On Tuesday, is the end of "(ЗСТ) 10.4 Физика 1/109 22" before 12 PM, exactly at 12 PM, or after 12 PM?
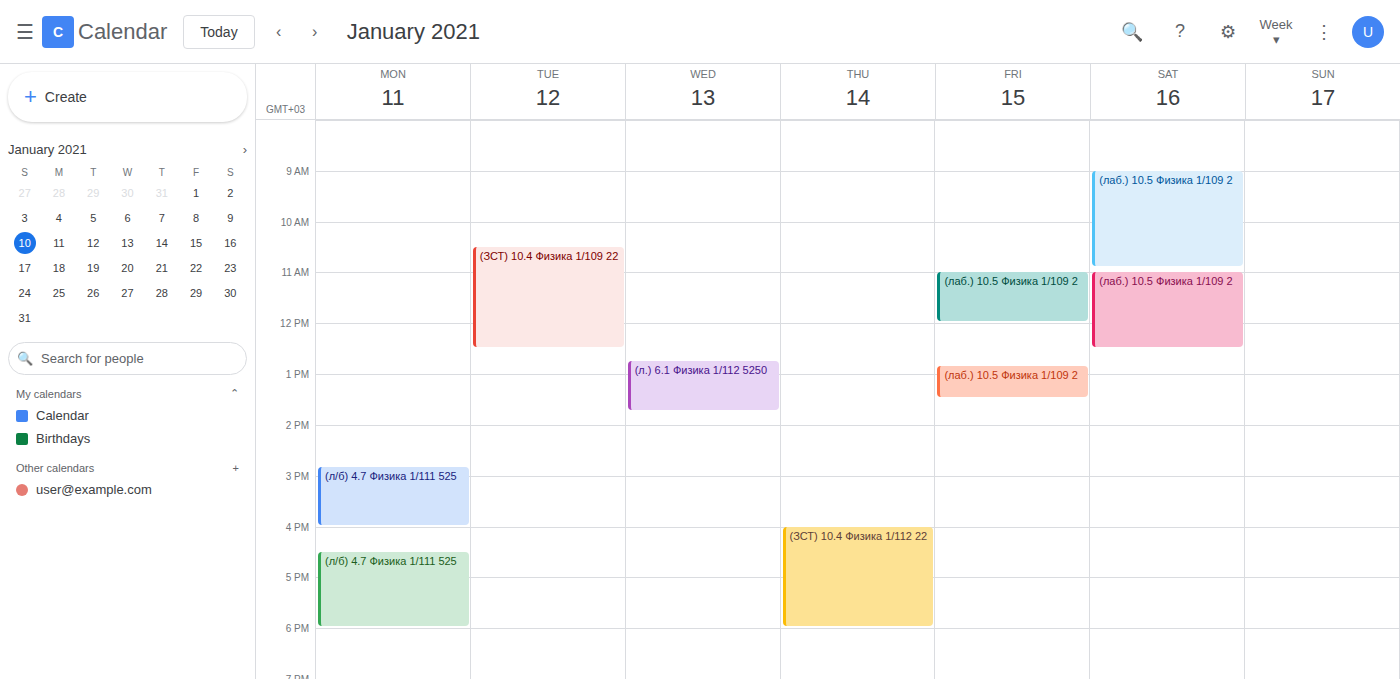
12:30 PM -- after 12 PM, 30 minutes below the 12 PM line.